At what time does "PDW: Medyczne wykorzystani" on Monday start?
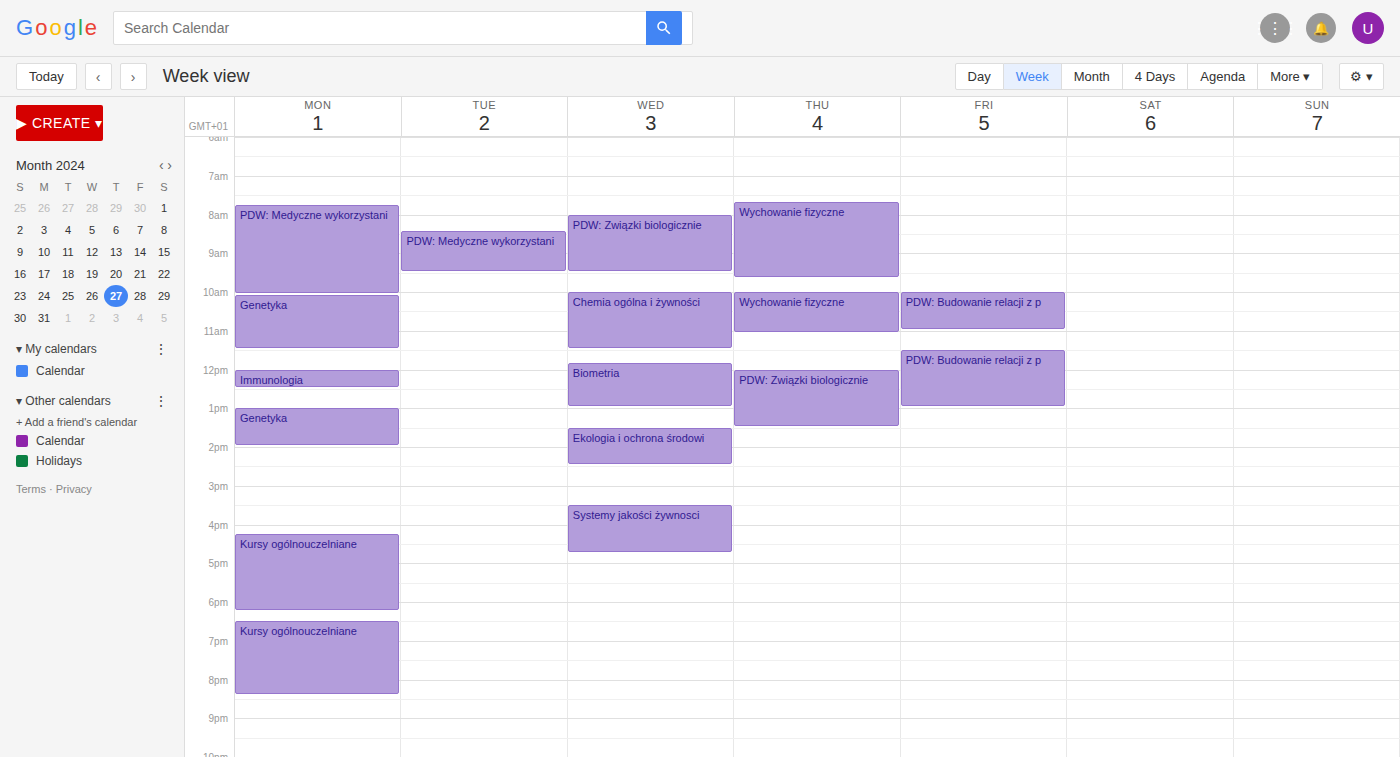
7:45 AM